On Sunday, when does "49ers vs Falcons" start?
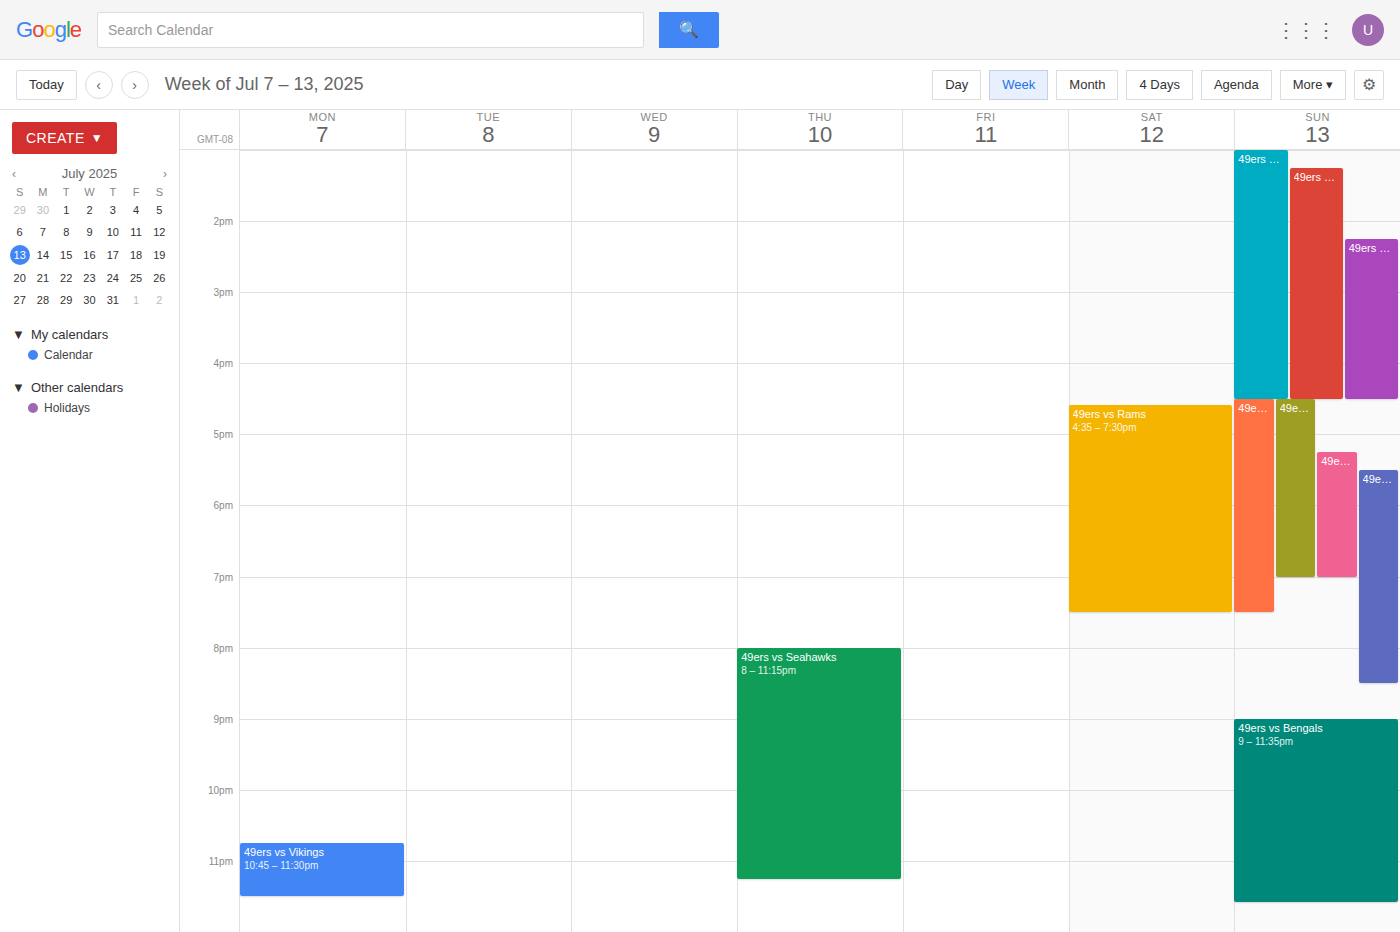
4:30 PM